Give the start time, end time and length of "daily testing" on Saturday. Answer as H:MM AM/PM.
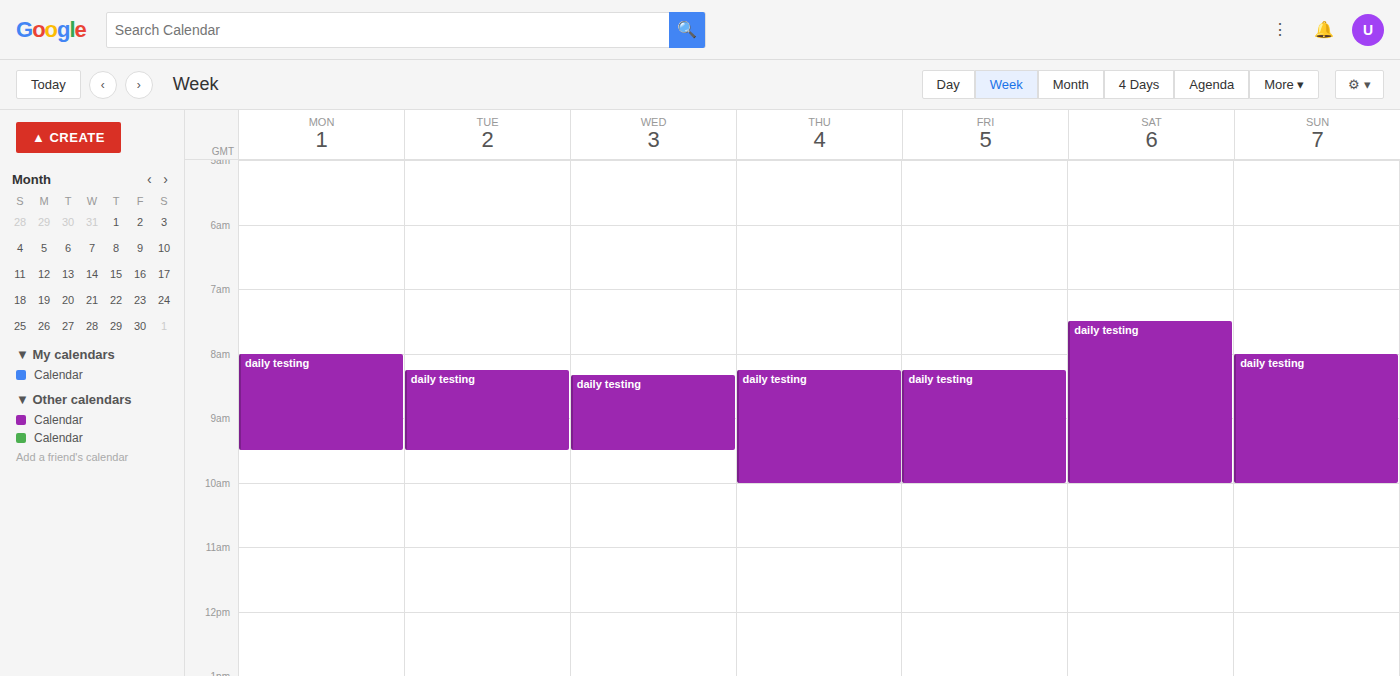
7:30 AM to 10:00 AM, 2 hours 30 minutes